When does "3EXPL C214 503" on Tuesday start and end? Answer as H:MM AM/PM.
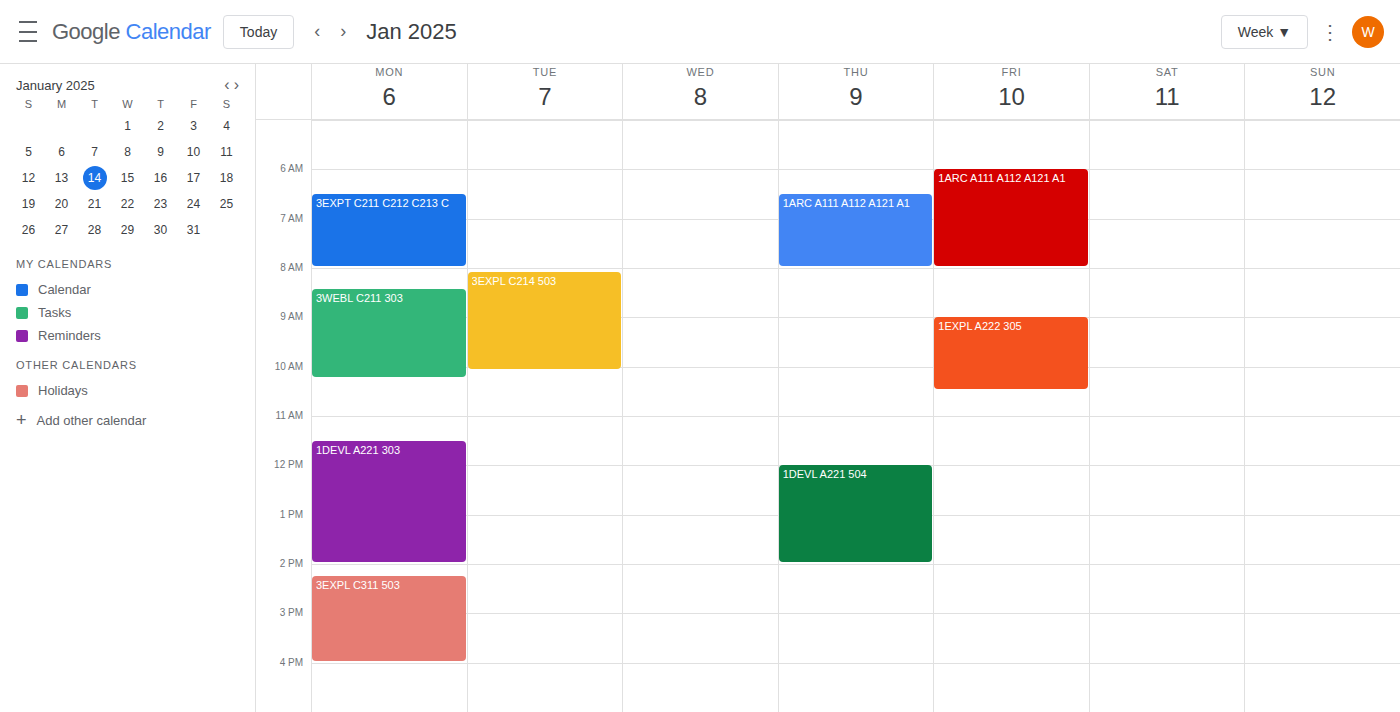
8:05 AM to 10:05 AM